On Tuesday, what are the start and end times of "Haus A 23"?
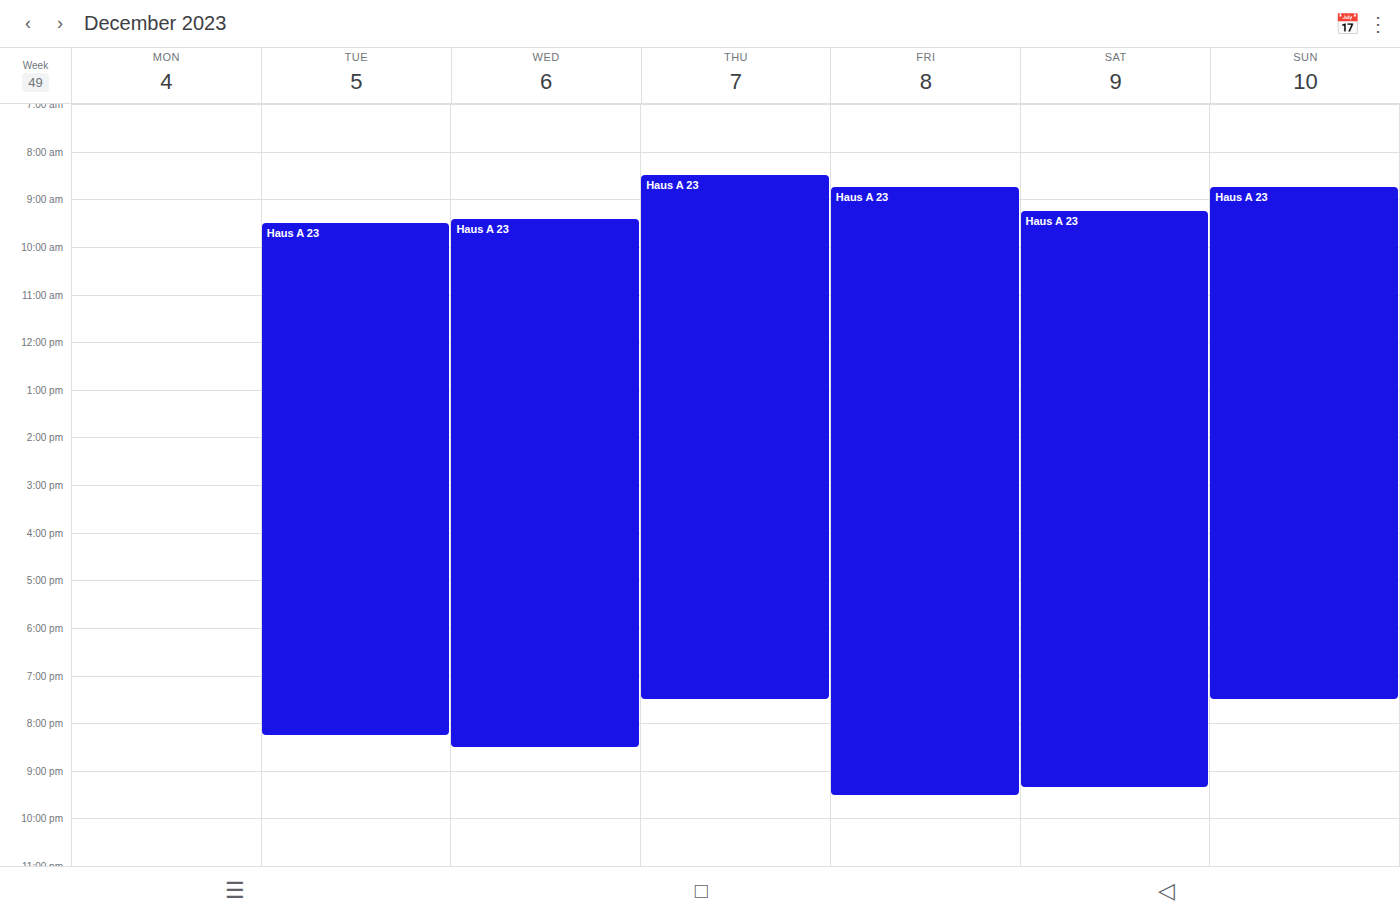
9:30 AM to 8:15 PM